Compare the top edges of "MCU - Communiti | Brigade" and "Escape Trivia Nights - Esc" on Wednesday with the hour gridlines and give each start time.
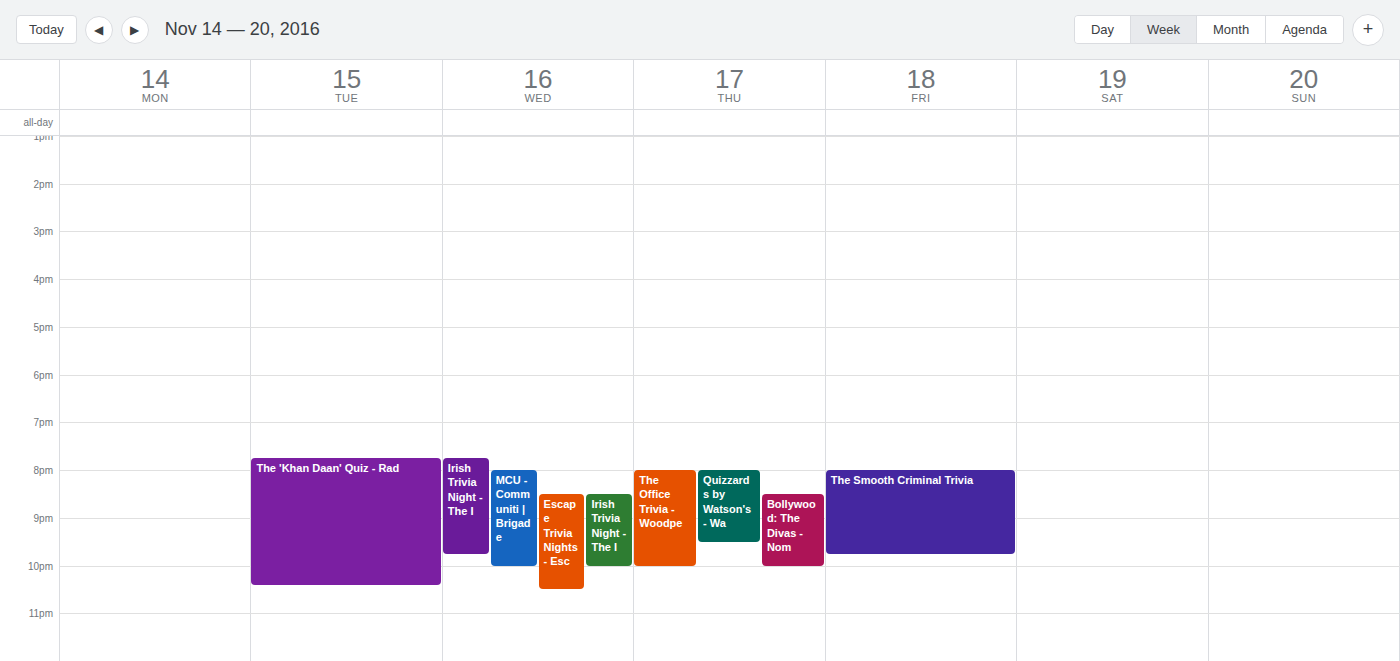
"MCU - Communiti | Brigade": 20:00, exactly on the 20:00 line. "Escape Trivia Nights - Esc": 20:30, halfway between the 20:00 and 21:00 lines.